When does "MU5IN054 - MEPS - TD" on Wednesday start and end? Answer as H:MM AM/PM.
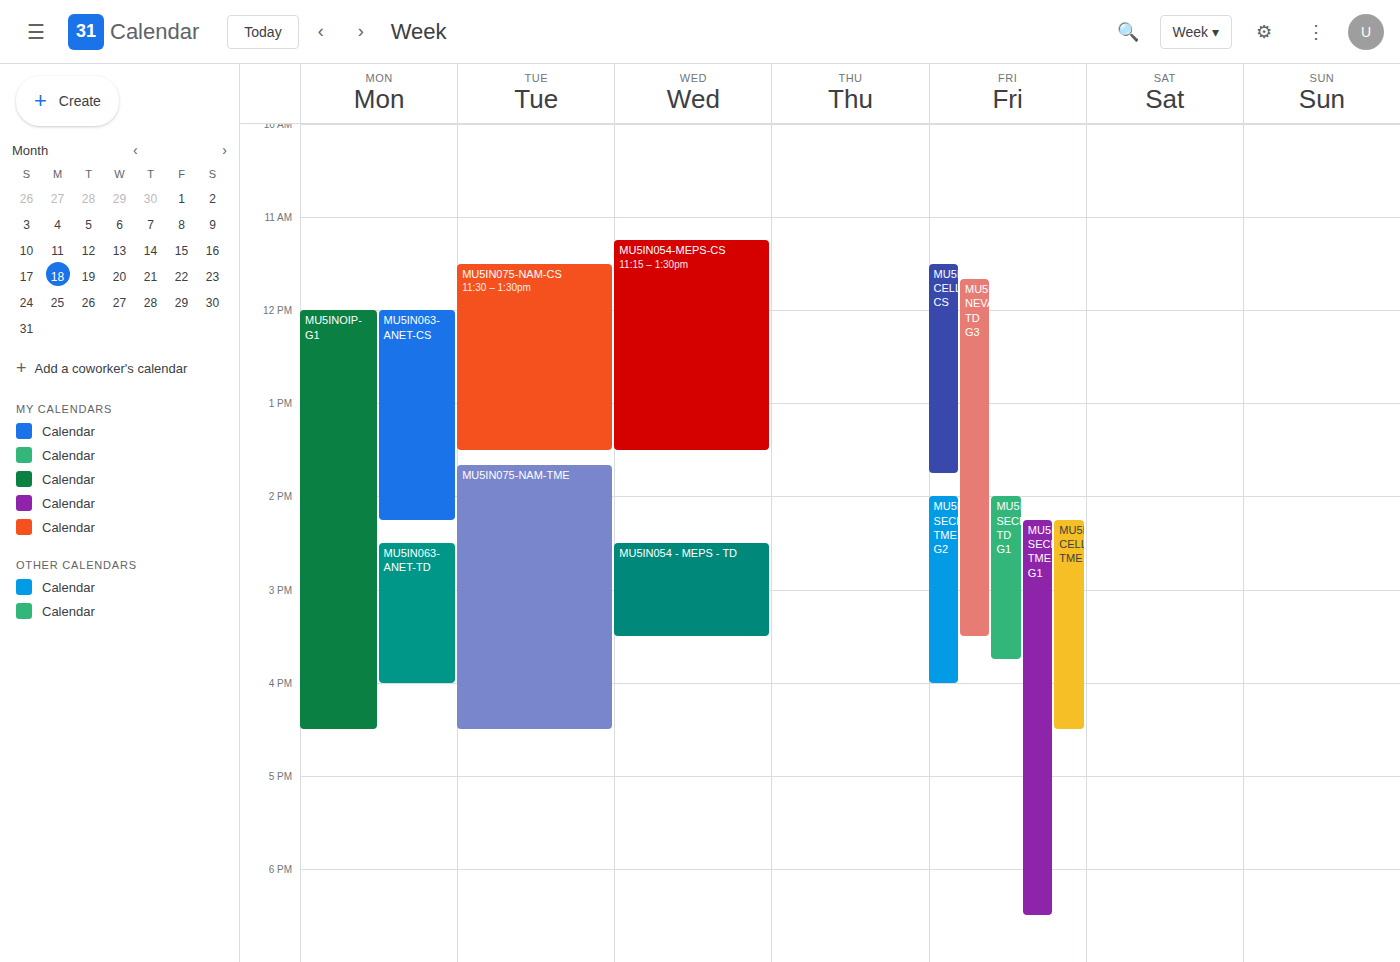
2:30 PM to 3:30 PM